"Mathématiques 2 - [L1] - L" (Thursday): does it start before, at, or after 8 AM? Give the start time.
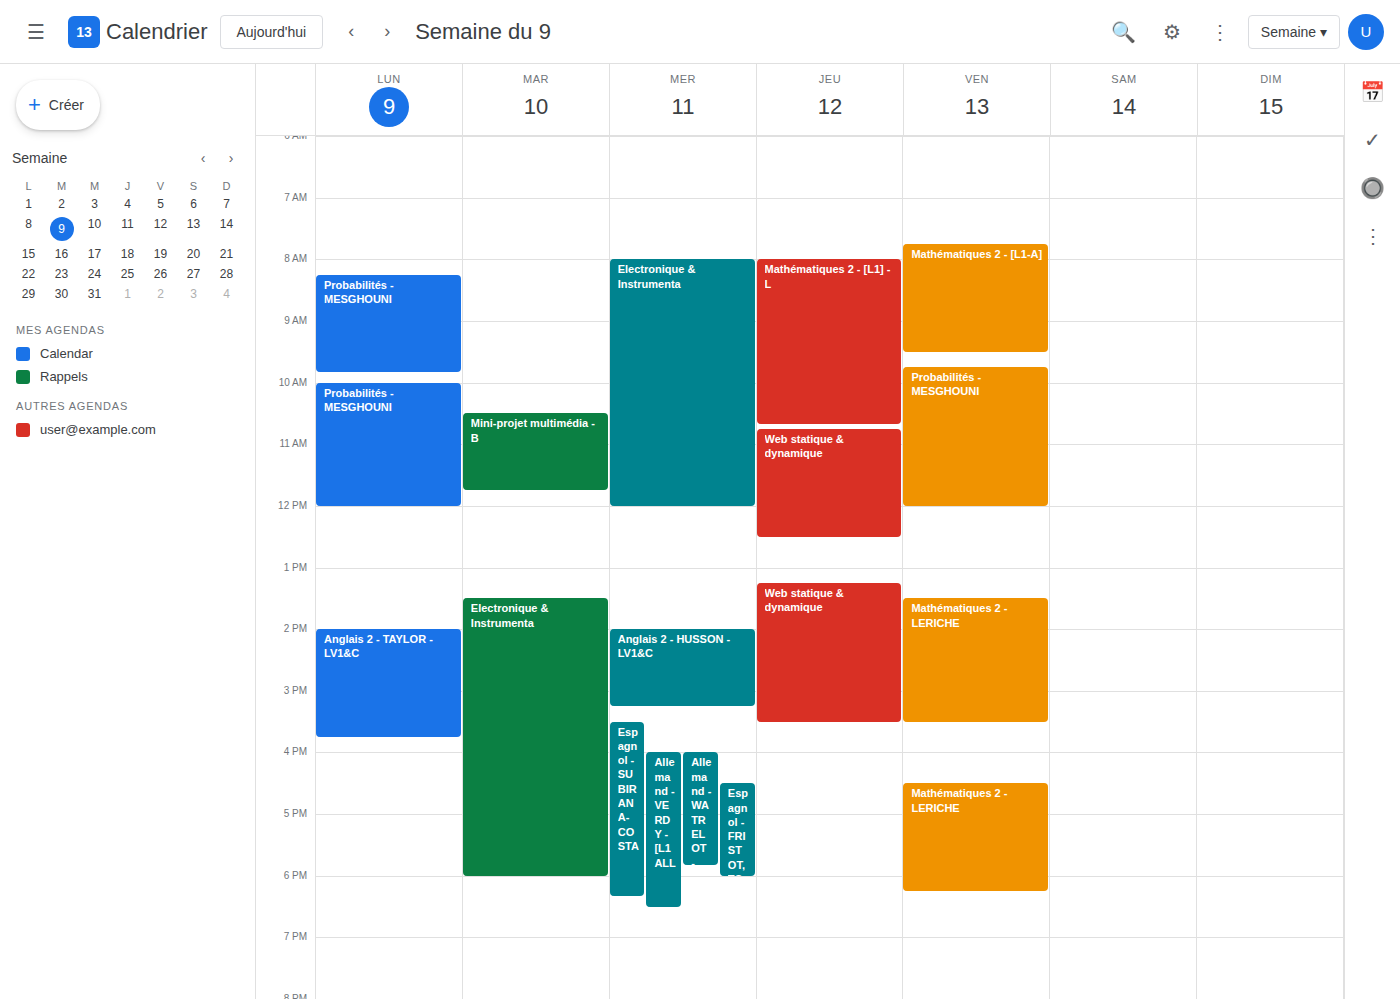
8:00 AM -- exactly at 8 AM, on the 8 AM line.